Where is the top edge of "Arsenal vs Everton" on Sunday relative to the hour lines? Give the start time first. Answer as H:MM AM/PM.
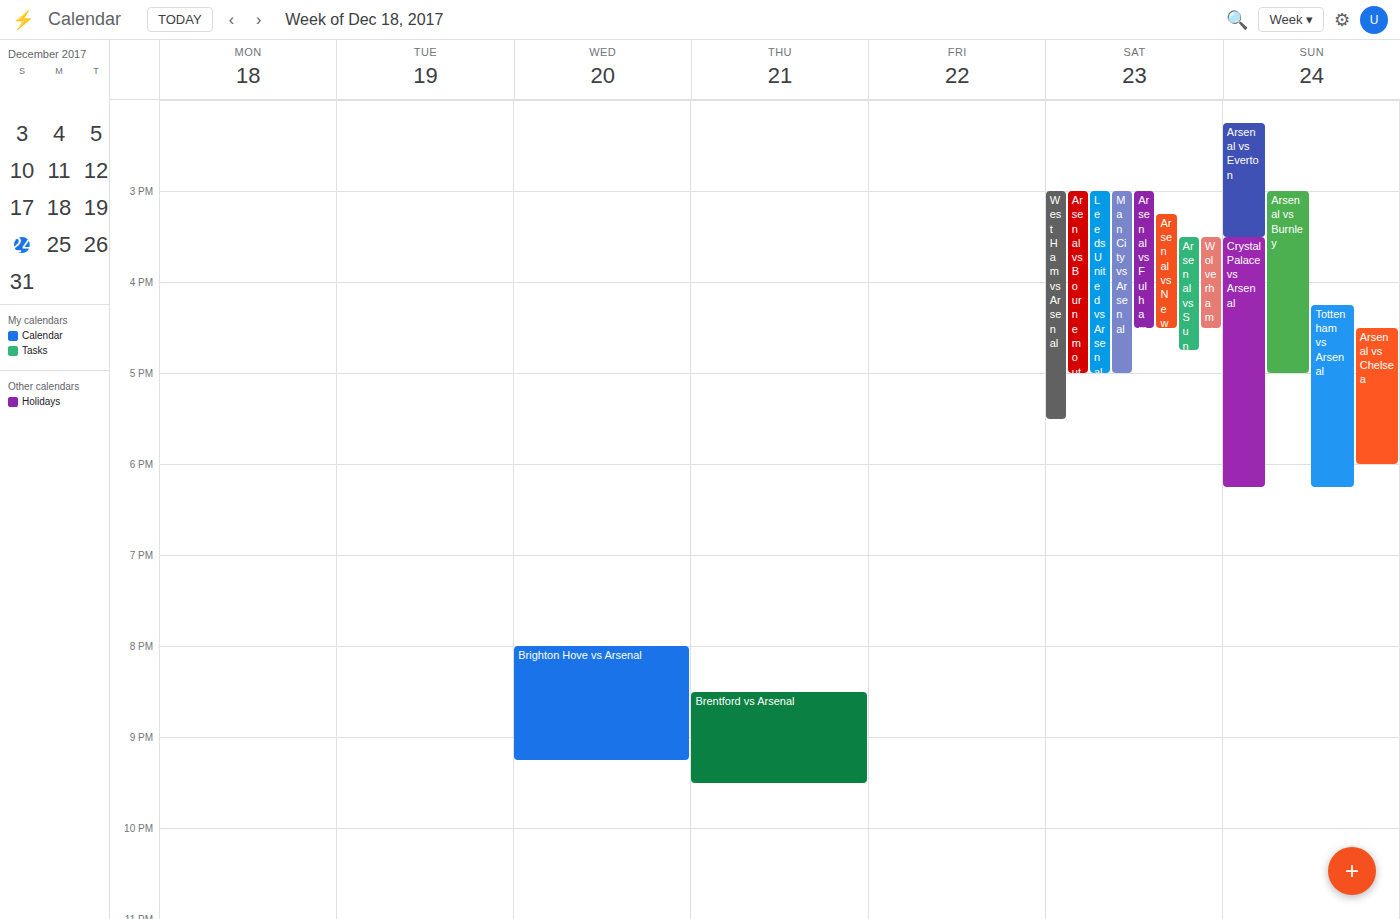
2:15 PM -- neither: a quarter of the way from the 2 PM line to the 3 PM line.